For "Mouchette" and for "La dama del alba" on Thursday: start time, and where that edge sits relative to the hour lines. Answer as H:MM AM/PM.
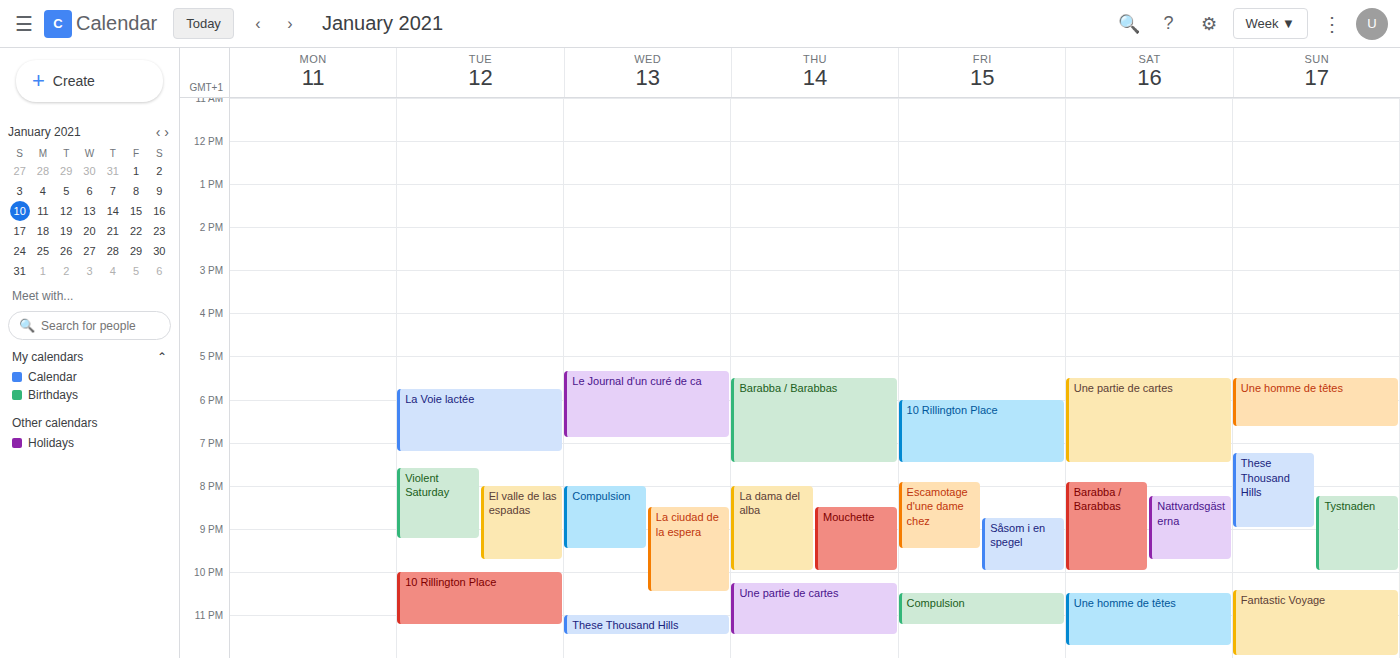
"Mouchette": 8:30 PM, halfway between the 8 PM and 9 PM lines. "La dama del alba": 8:00 PM, exactly on the 8 PM line.